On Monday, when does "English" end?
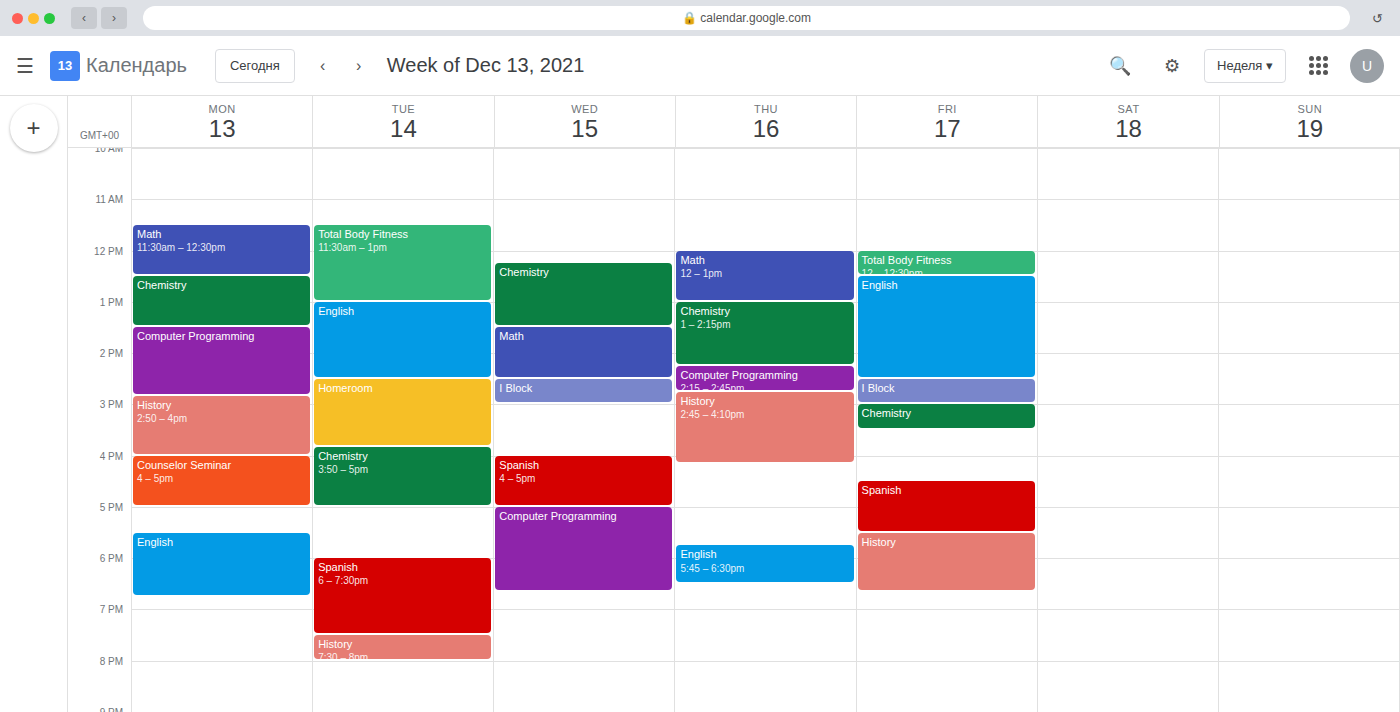
6:45 PM